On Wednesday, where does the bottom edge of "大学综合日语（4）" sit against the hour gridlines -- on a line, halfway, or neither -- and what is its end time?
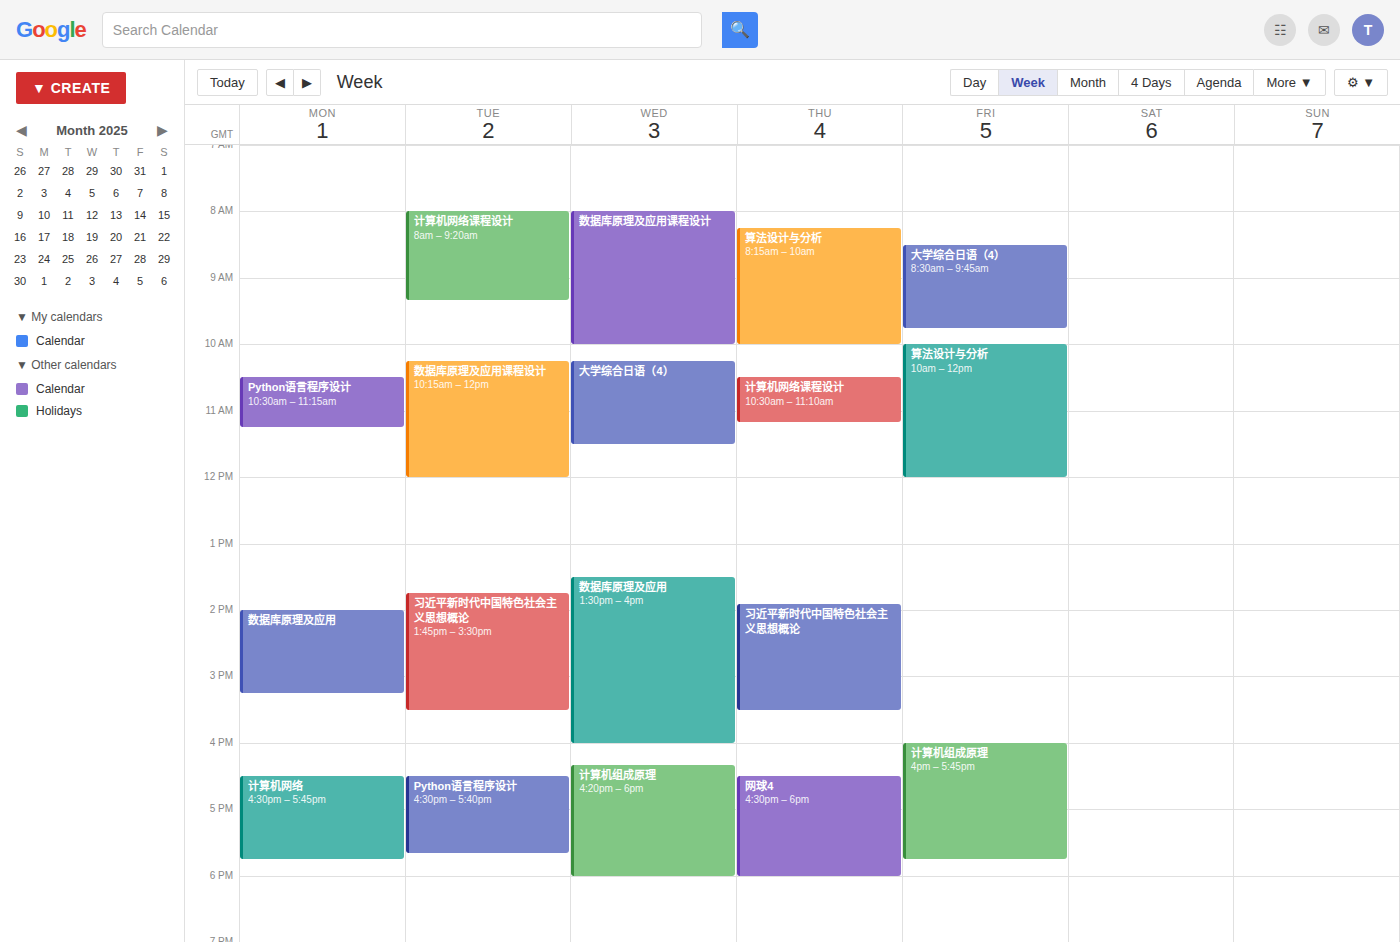
11:30 AM -- halfway between the 11 AM and 12 PM lines.